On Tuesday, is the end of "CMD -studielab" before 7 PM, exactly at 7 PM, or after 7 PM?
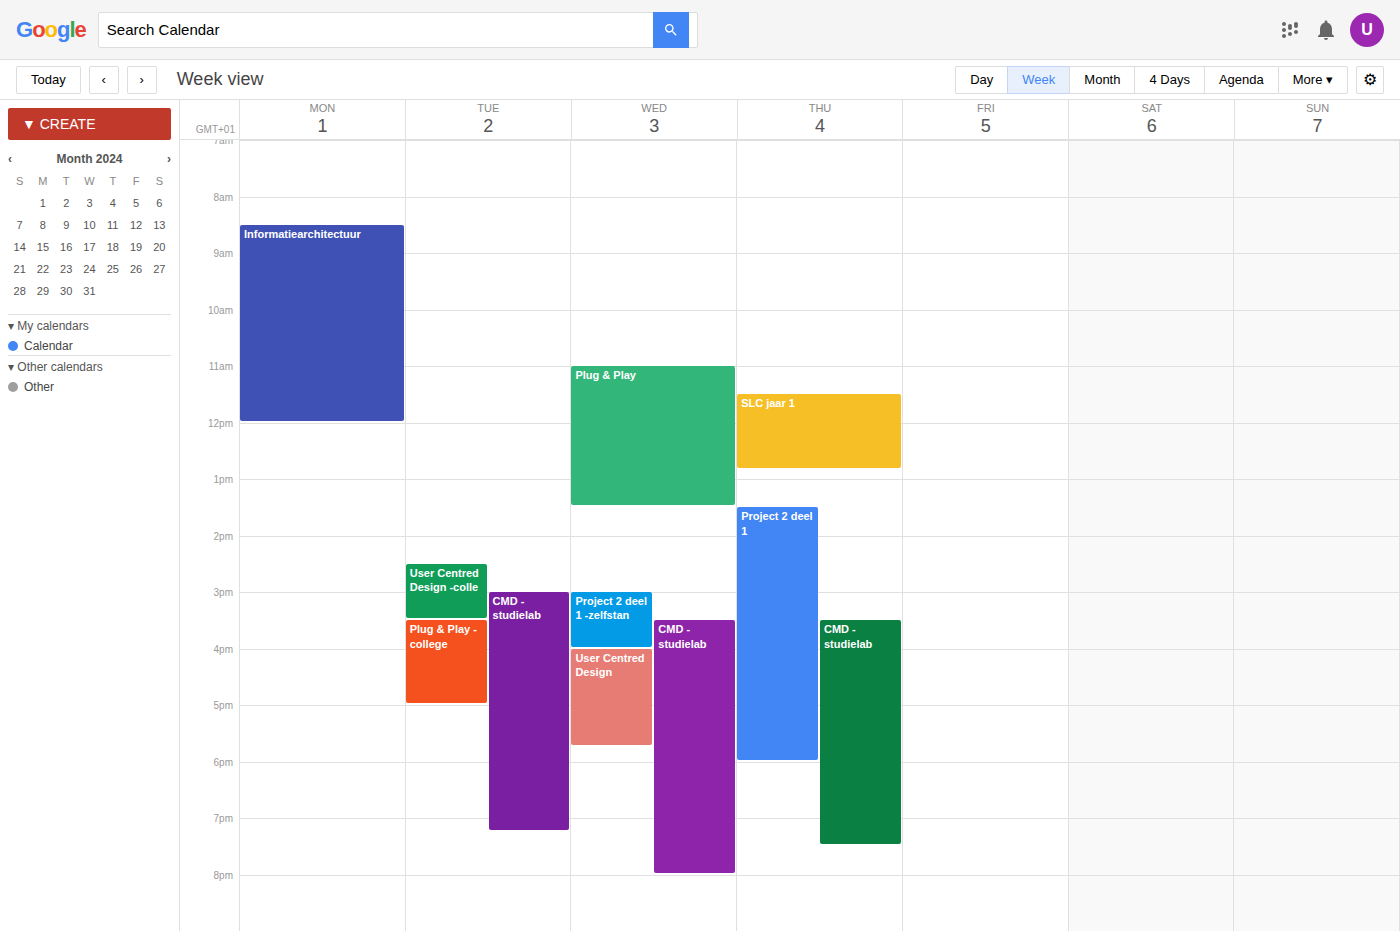
7:15 PM -- after 7 PM, 15 minutes below the 7 PM line.